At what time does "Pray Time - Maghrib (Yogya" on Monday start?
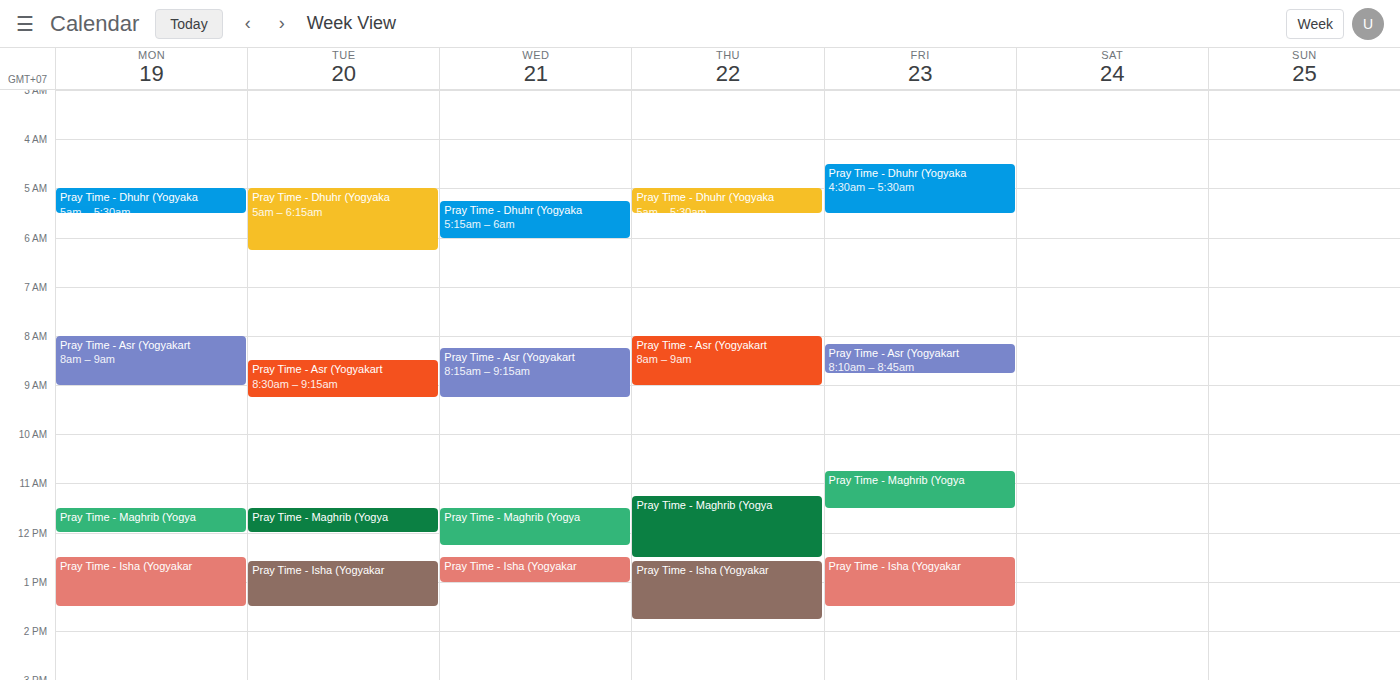
11:30 AM